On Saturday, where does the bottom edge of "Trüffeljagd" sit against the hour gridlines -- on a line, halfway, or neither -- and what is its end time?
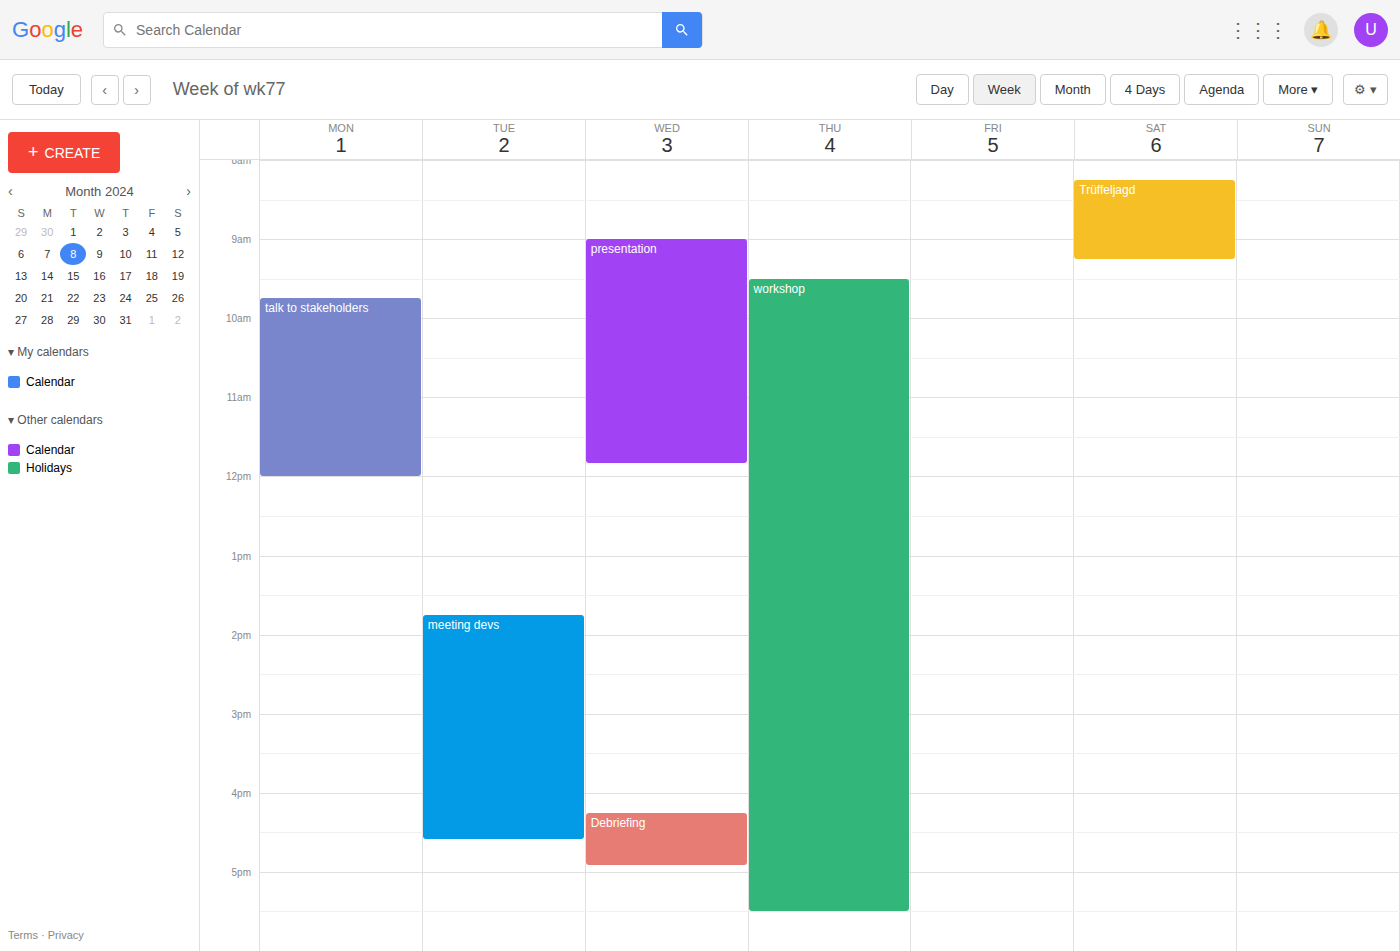
9:15 AM -- neither: a quarter of the way from the 9 AM line to the 10 AM line.